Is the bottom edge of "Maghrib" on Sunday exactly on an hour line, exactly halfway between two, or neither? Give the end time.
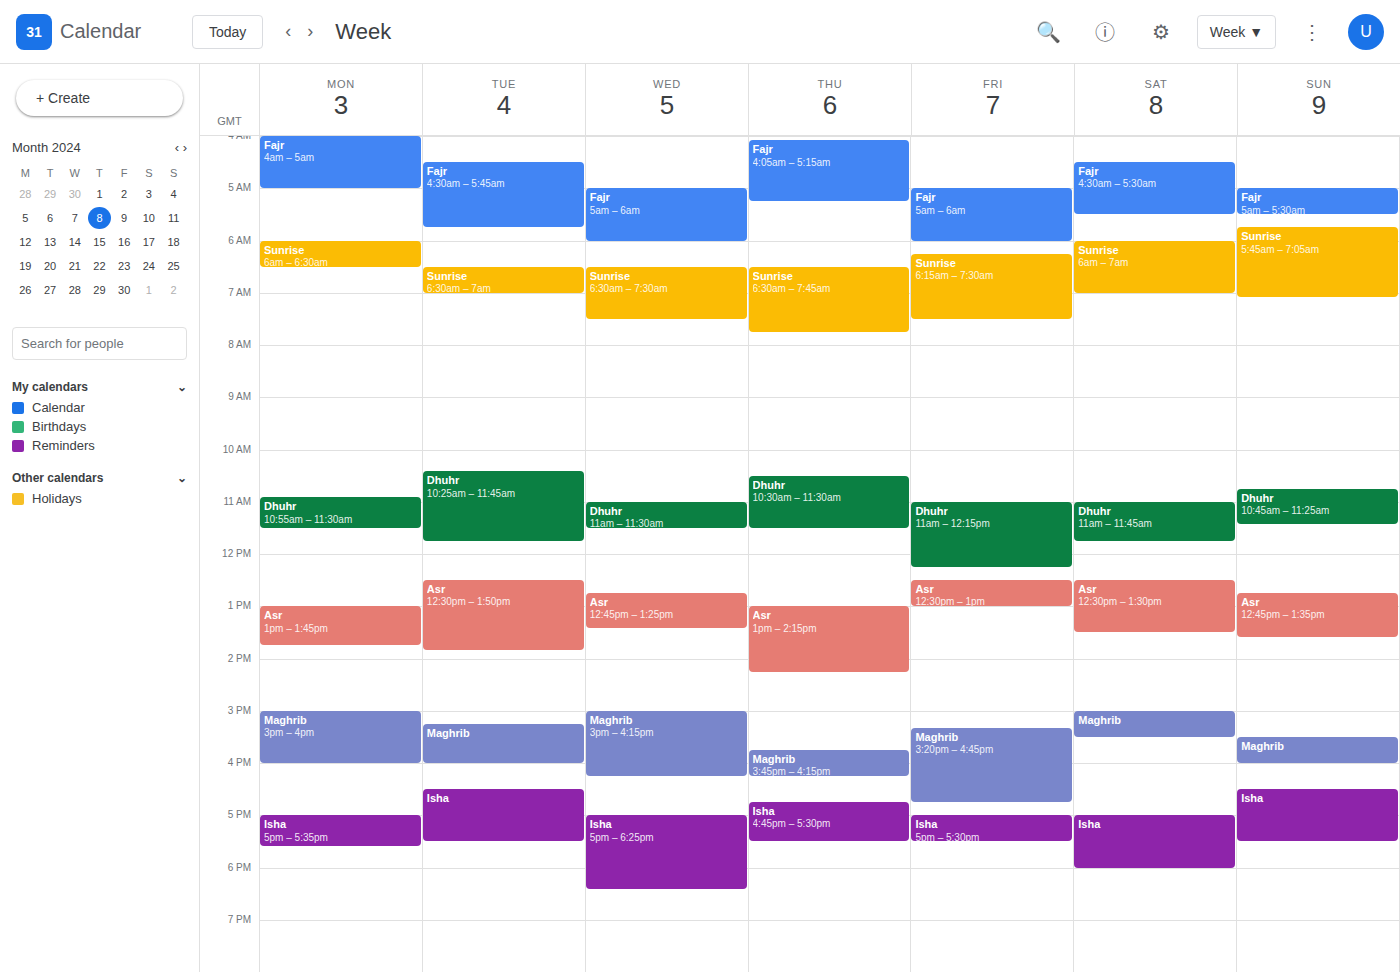
4:00 PM -- exactly on the 4 PM line.